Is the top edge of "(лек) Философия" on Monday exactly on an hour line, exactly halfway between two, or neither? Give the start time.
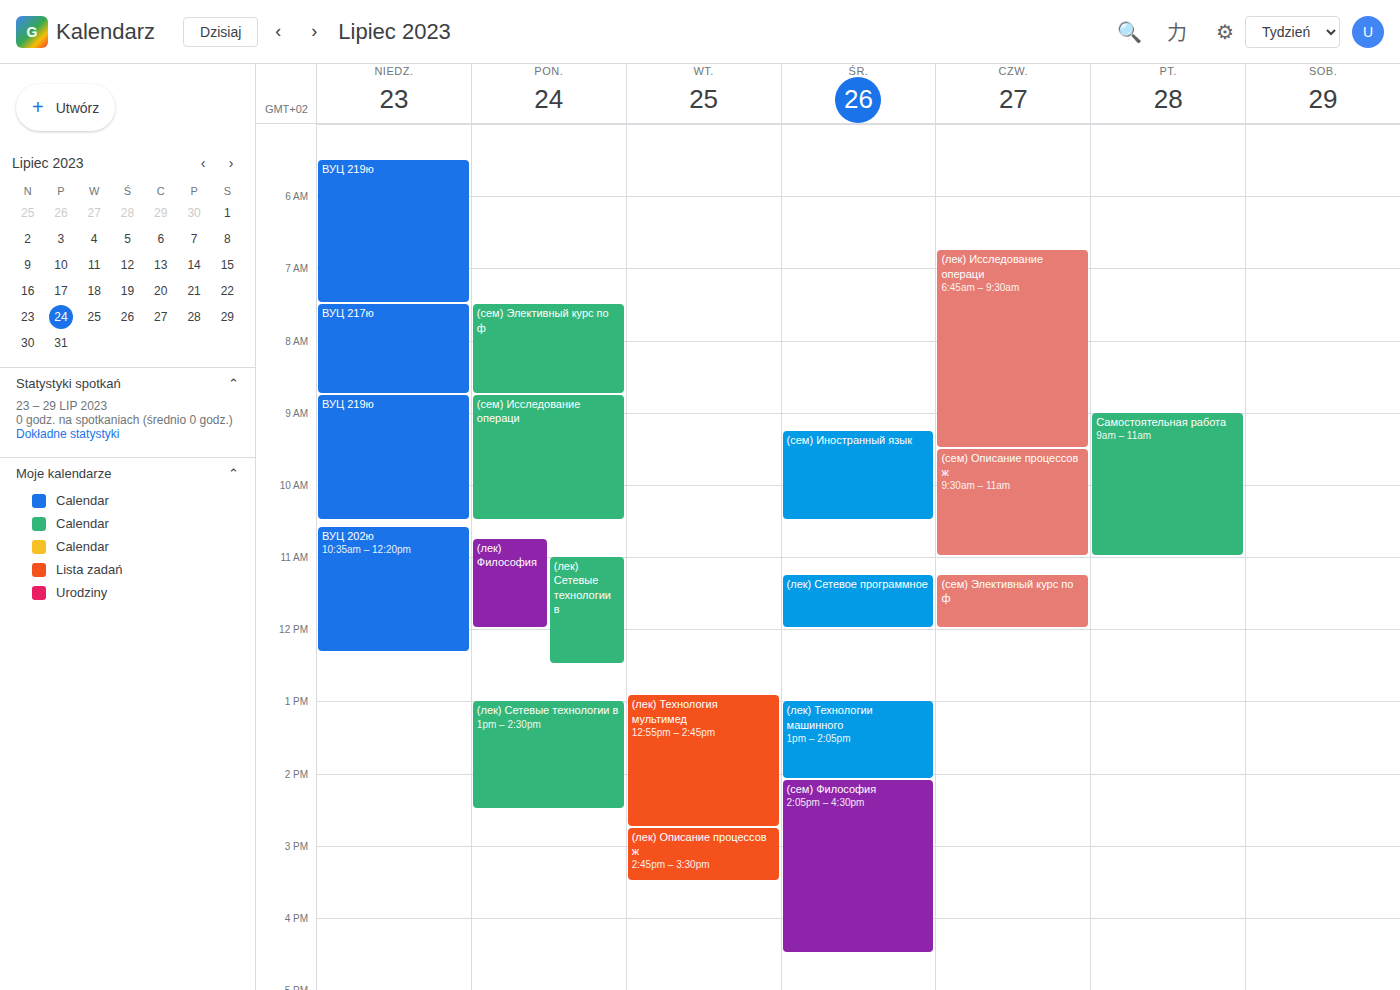
10:45 AM -- neither: three quarters of the way from the 10 AM line to the 11 AM line.